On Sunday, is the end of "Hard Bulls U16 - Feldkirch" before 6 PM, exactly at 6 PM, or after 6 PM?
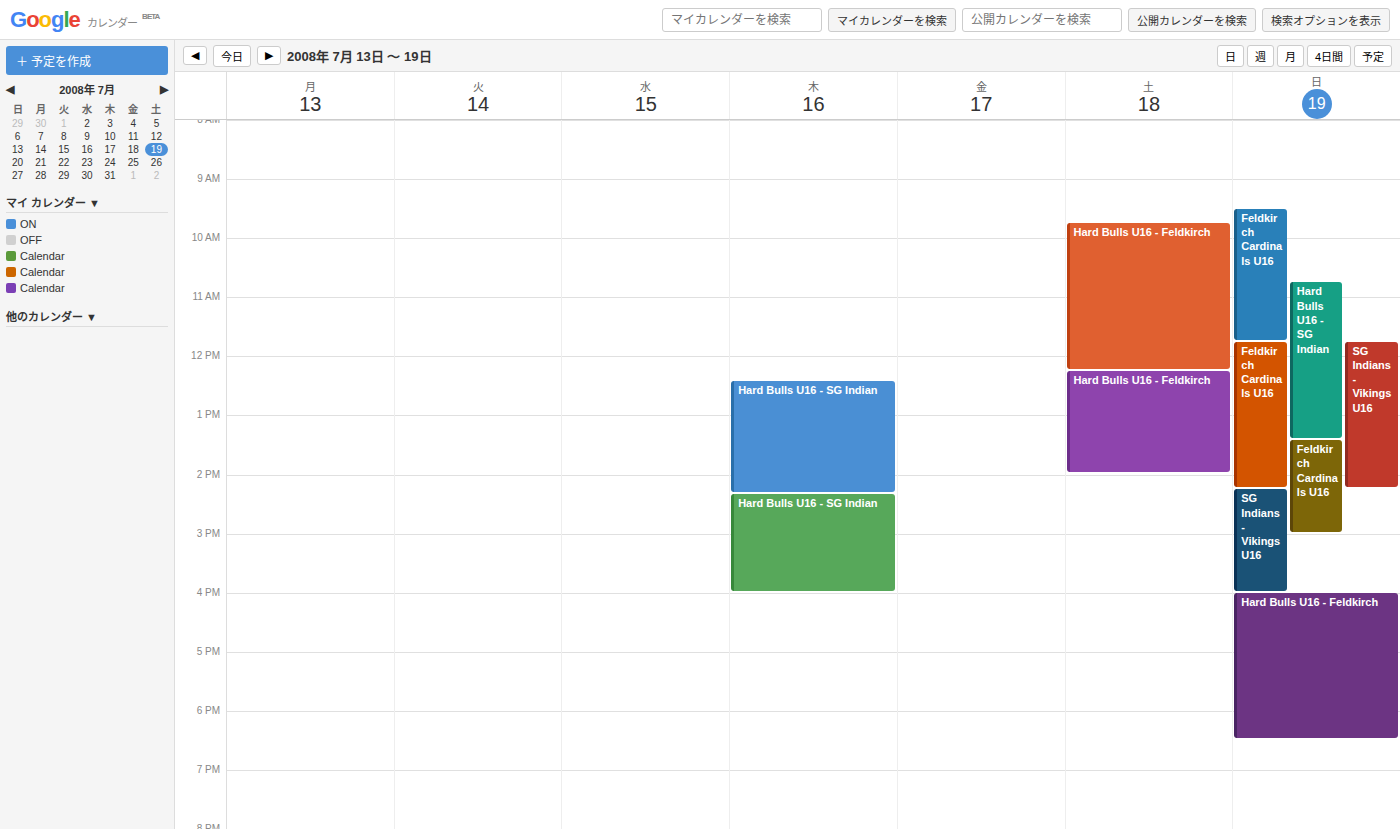
6:30 PM -- after 6 PM, 30 minutes below the 6 PM line.